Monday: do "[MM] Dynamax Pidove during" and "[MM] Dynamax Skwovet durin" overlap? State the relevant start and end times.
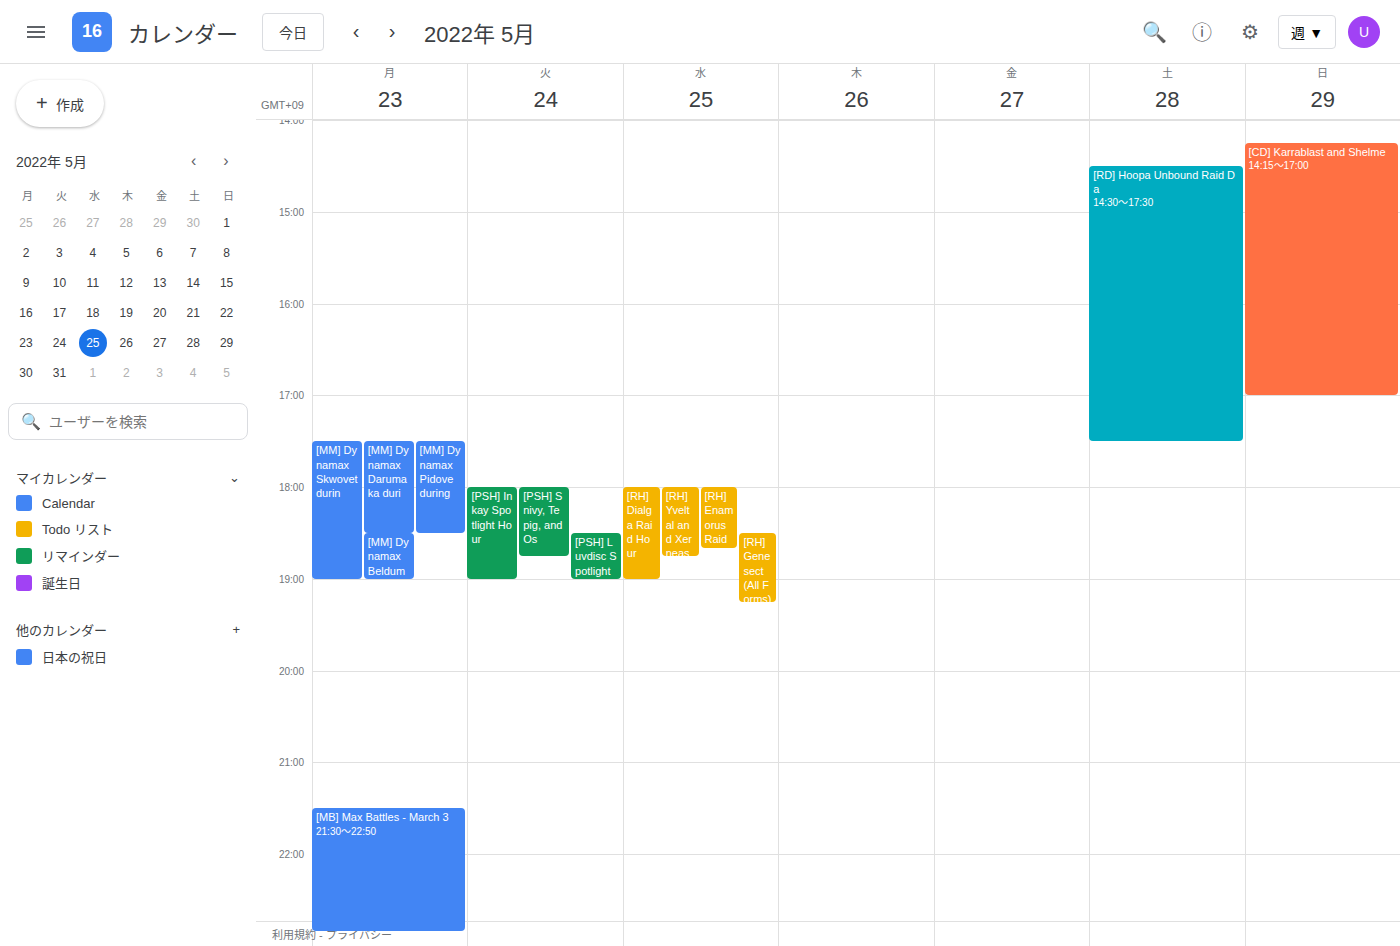
"[MM] Dynamax Pidove during" runs 5:30 PM to 6:30 PM, inside "[MM] Dynamax Skwovet durin" -- they overlap.